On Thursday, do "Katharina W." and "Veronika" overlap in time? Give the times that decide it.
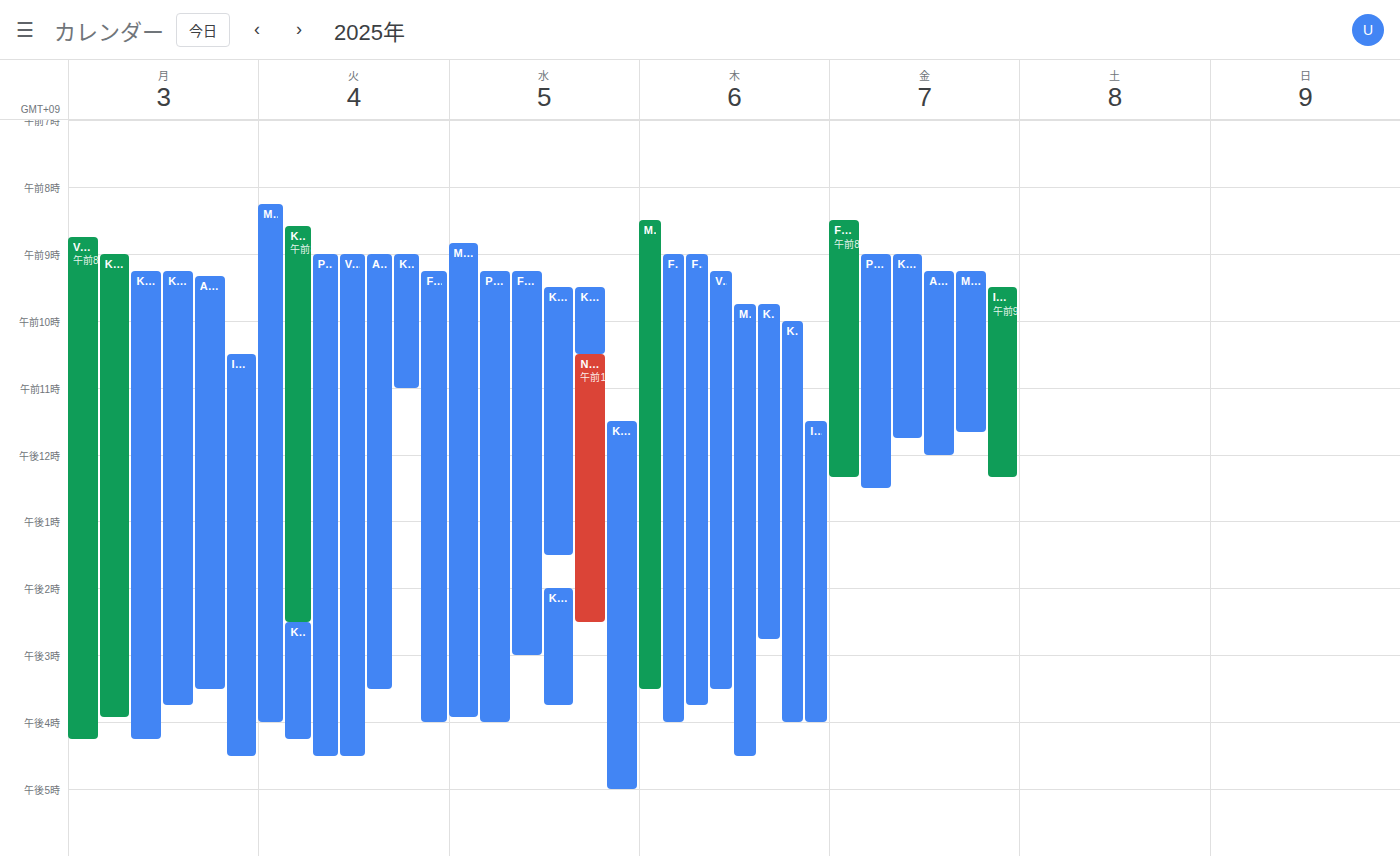
"Katharina W." runs 09:45 to 14:45, inside "Veronika" -- they overlap.